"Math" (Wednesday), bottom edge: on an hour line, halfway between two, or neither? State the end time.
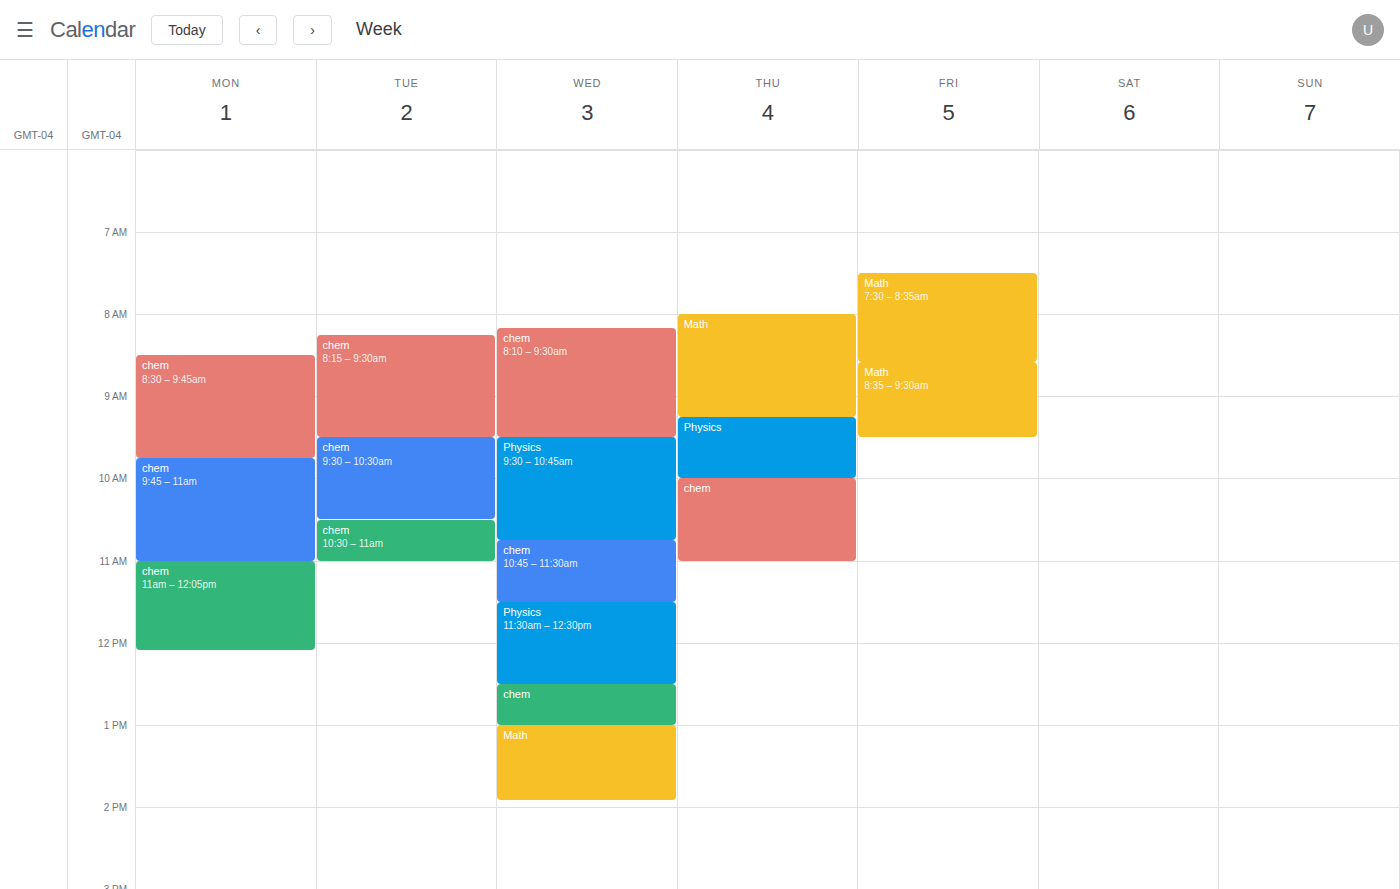
1:55 PM -- neither: 55 minutes below the 1 PM line and 5 minutes above the 2 PM line.